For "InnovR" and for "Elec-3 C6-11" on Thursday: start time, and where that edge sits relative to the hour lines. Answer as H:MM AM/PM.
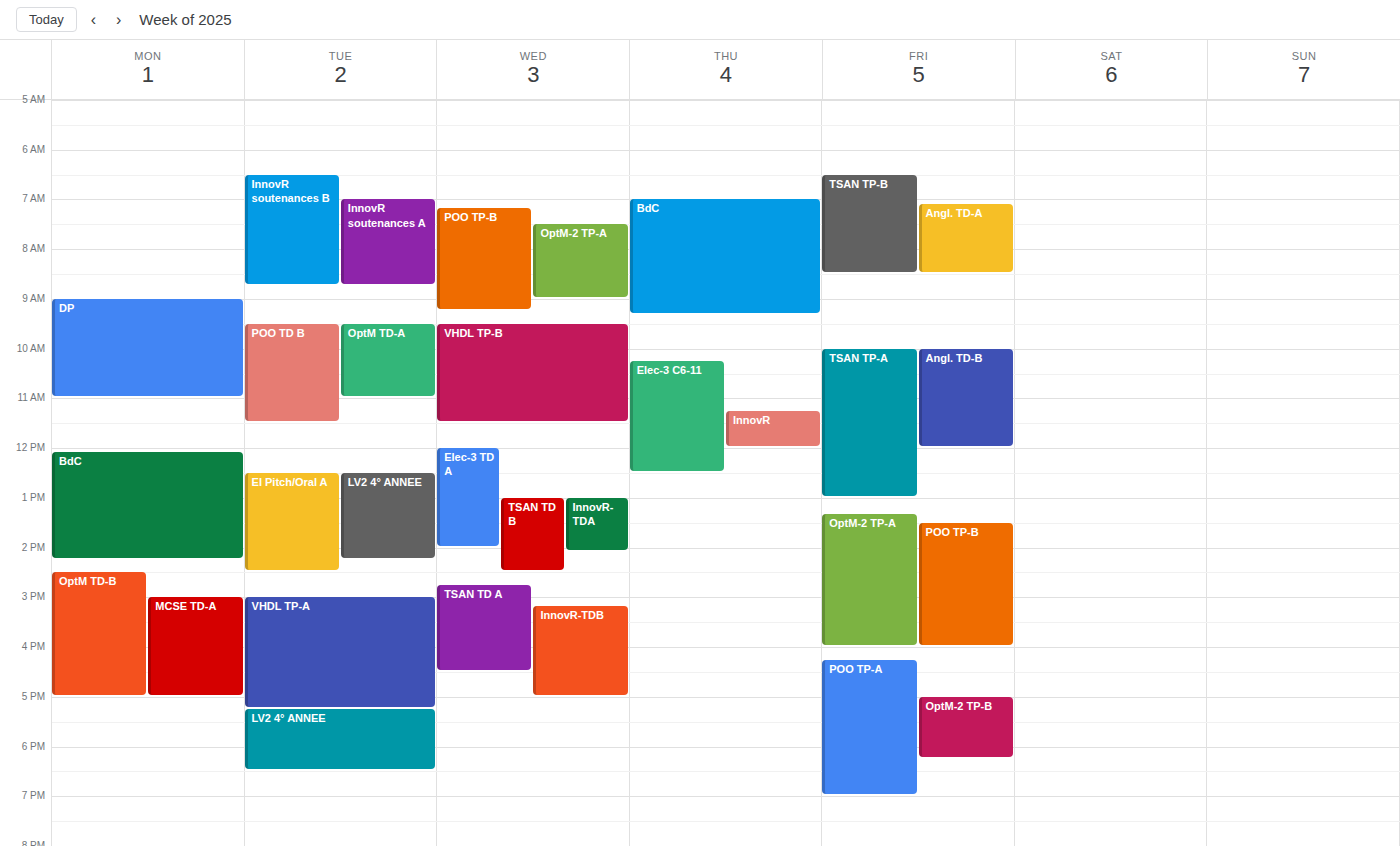
"InnovR": 11:15 AM, neither: a quarter of the way from the 11 AM line to the 12 PM line. "Elec-3 C6-11": 10:15 AM, neither: a quarter of the way from the 10 AM line to the 11 AM line.